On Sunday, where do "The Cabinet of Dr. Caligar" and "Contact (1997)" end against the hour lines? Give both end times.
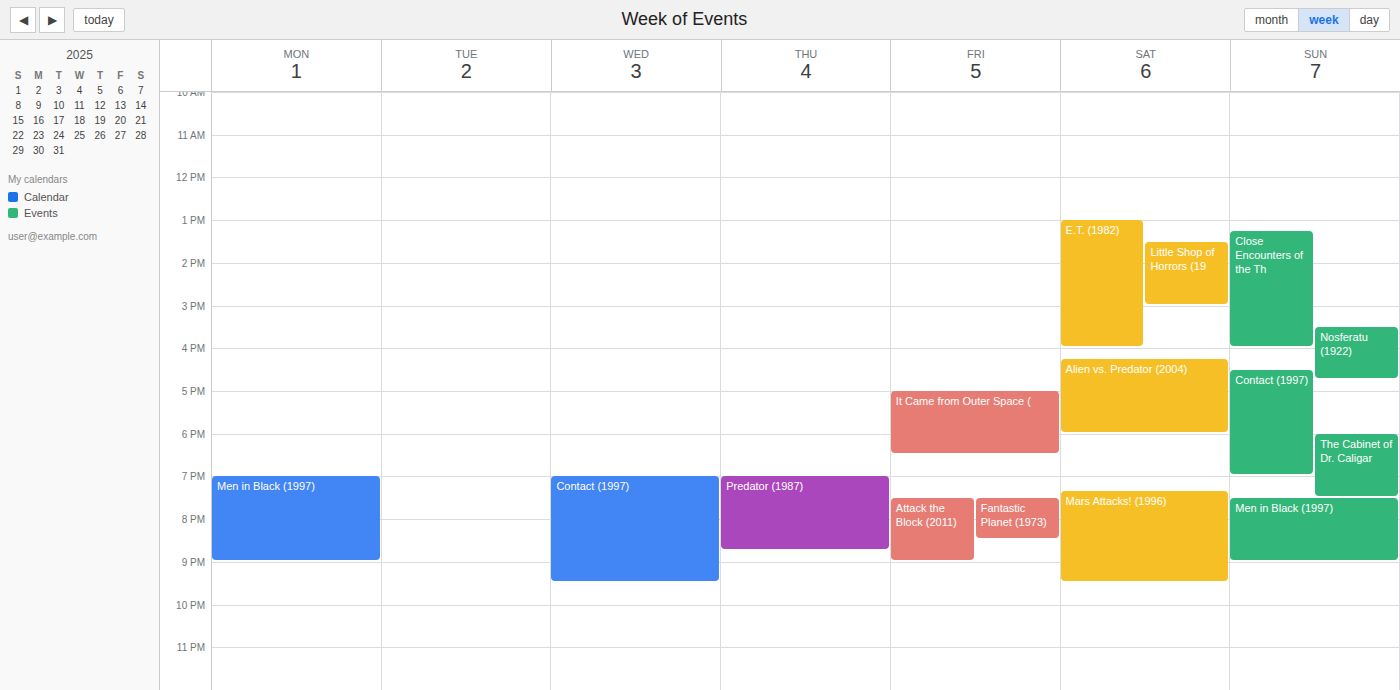
"The Cabinet of Dr. Caligar": 7:30 PM, halfway between the 7 PM and 8 PM lines. "Contact (1997)": 7:00 PM, exactly on the 7 PM line.